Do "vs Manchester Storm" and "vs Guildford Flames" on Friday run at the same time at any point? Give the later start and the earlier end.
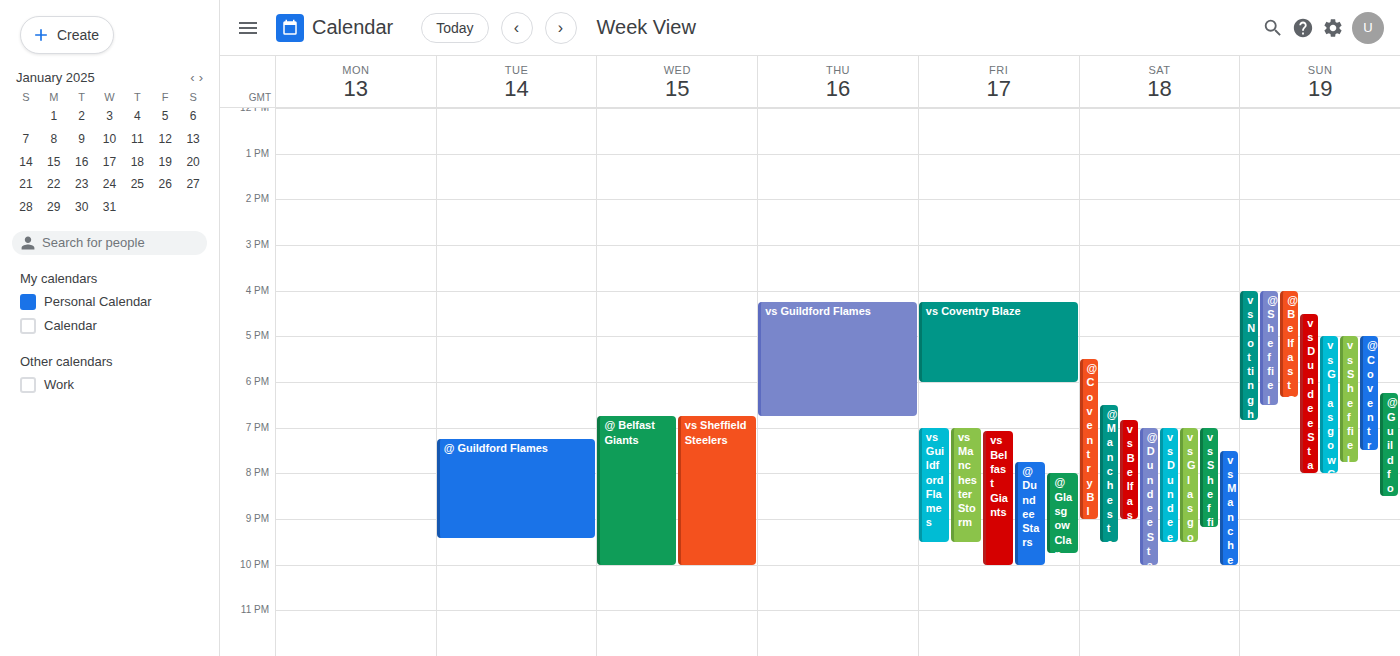
"vs Guildford Flames" runs 7:00 PM to 9:30 PM, inside "vs Manchester Storm" -- they overlap.